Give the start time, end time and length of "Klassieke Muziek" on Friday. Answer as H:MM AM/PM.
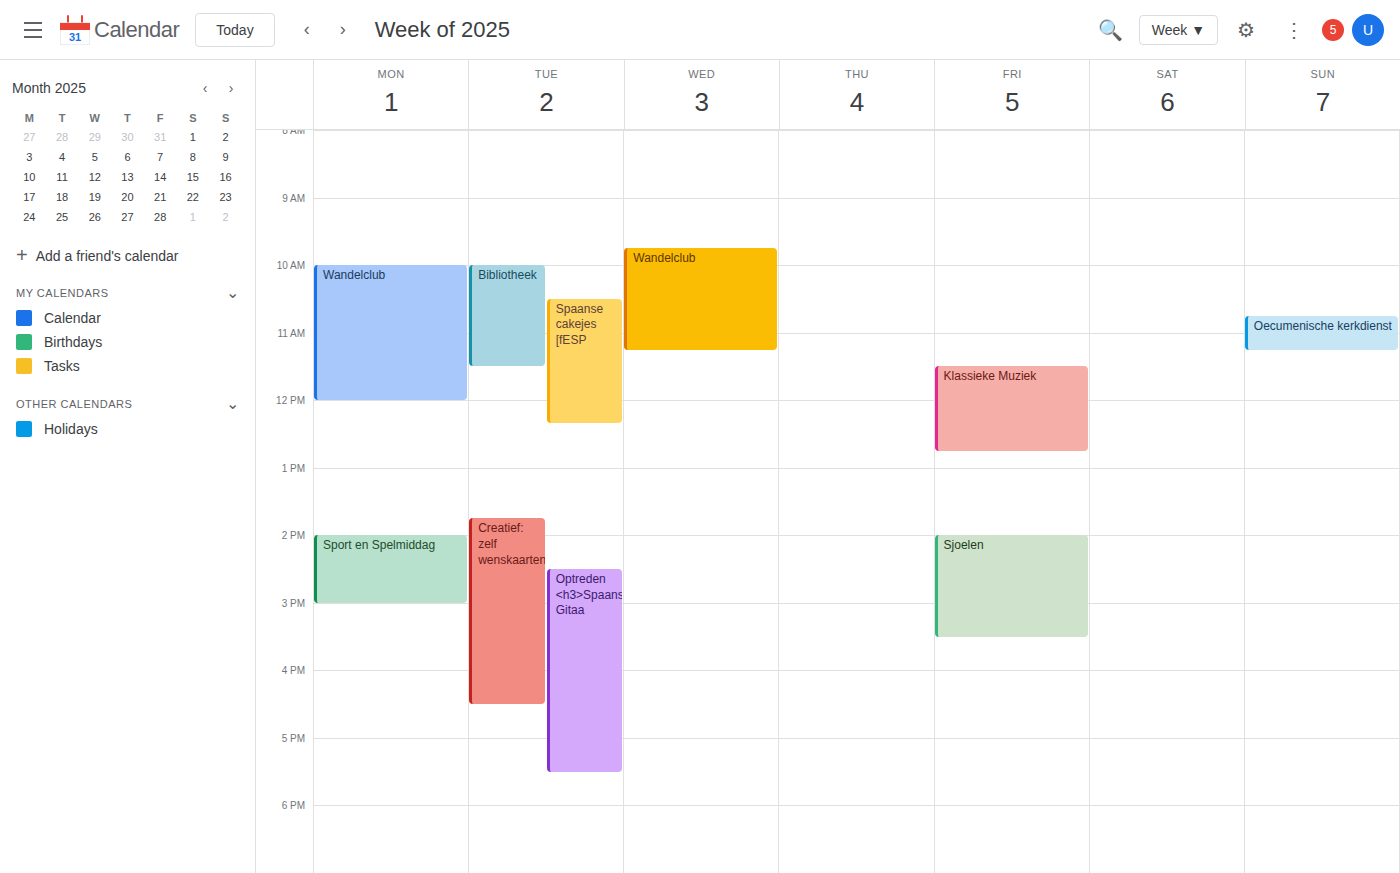
11:30 AM to 12:45 PM, 1 hour 15 minutes